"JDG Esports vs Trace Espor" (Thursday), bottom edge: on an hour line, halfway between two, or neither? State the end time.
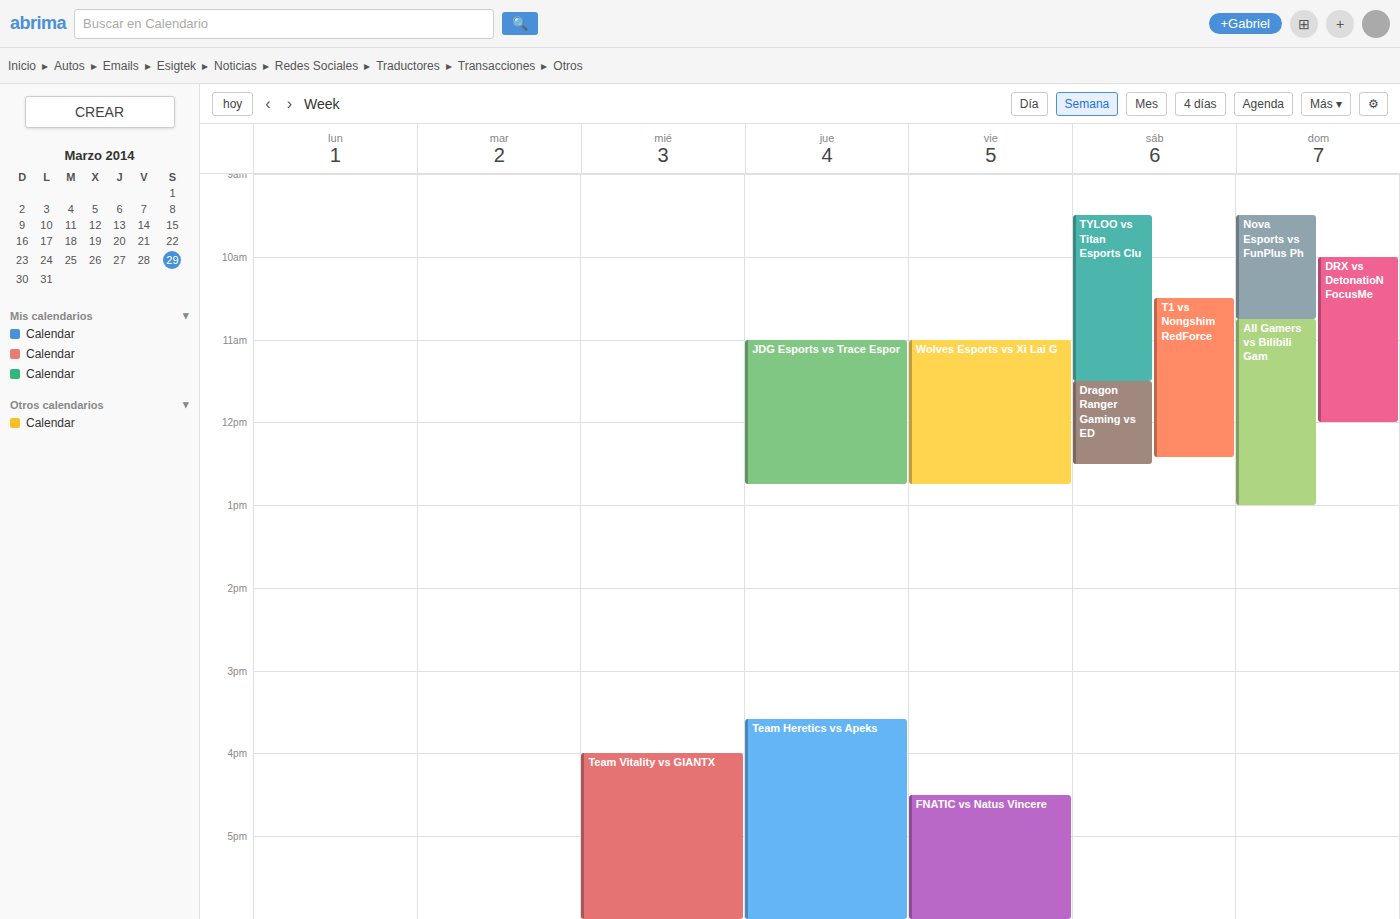
12:45 PM -- neither: three quarters of the way from the 12 PM line to the 1 PM line.